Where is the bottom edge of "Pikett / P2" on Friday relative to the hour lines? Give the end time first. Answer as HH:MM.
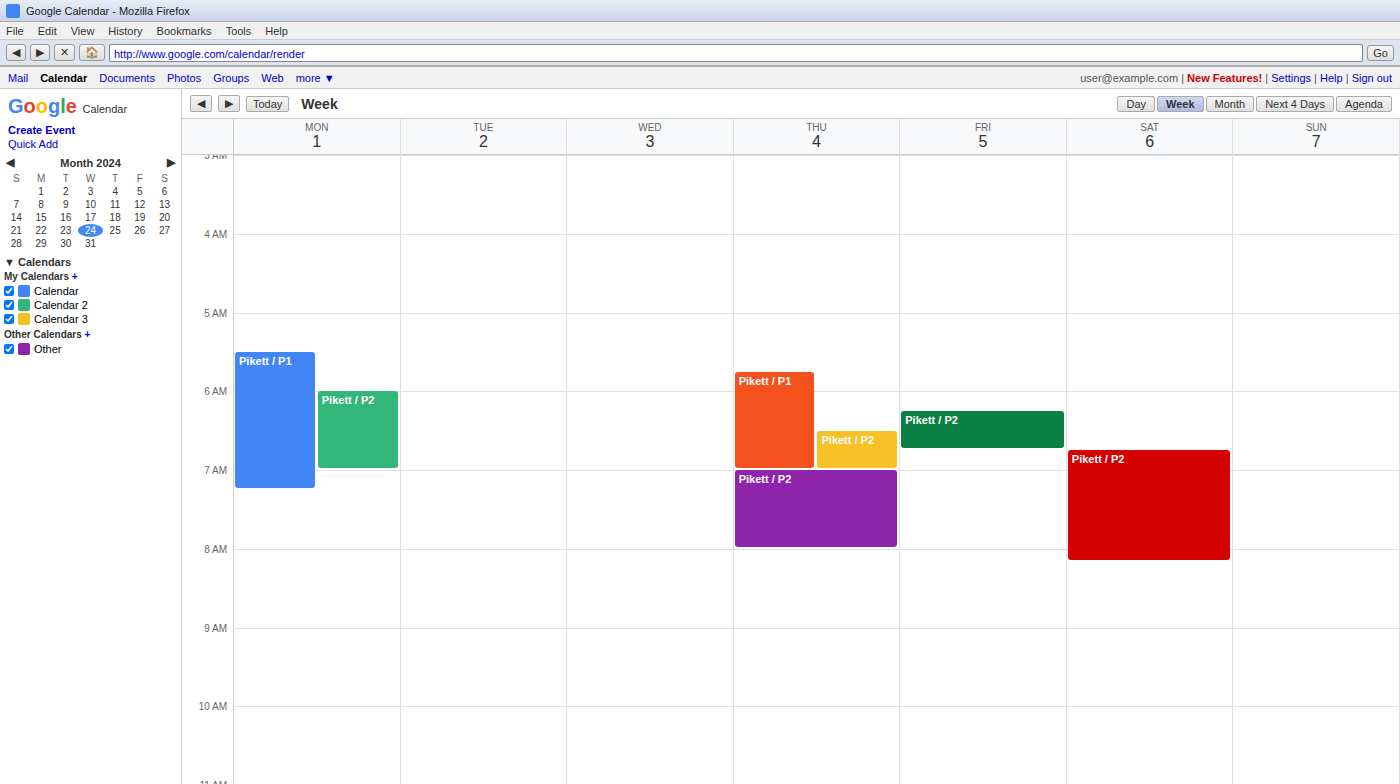
06:45 -- neither: three quarters of the way from the 06:00 line to the 07:00 line.